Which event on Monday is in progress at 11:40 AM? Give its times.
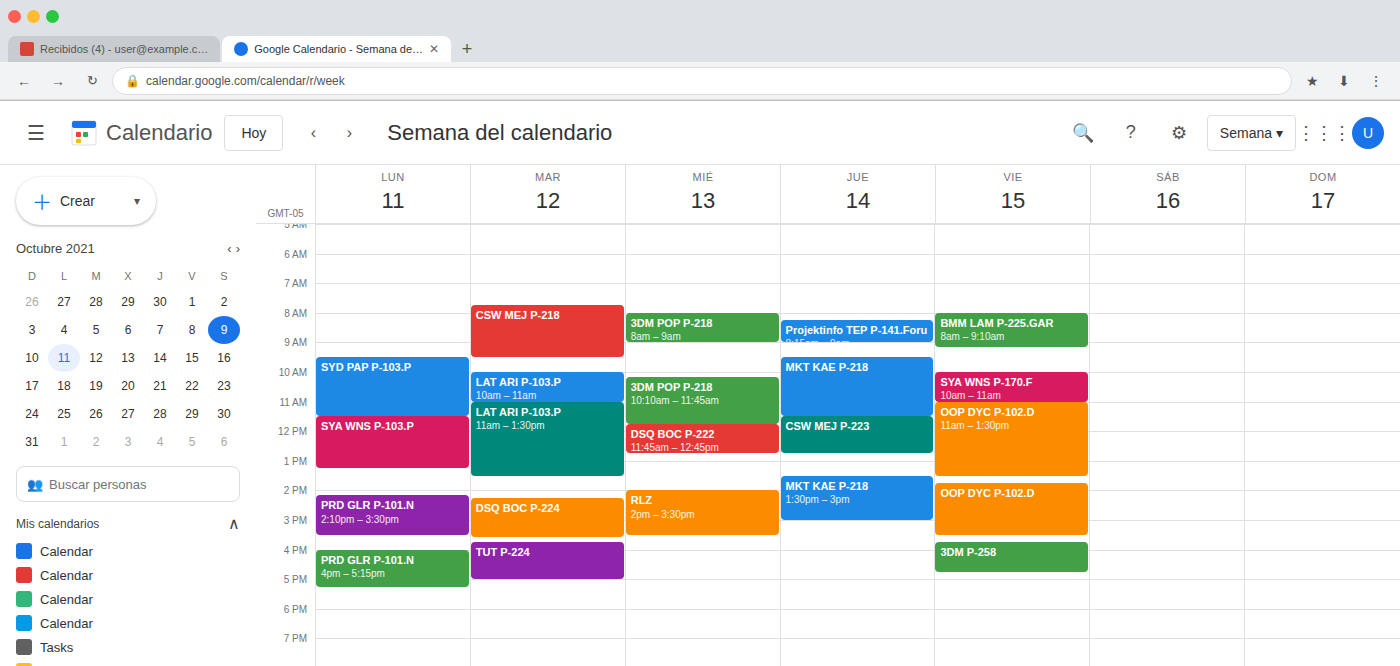
"SYA WNS P-103.P", 11:30 AM to 1:15 PM